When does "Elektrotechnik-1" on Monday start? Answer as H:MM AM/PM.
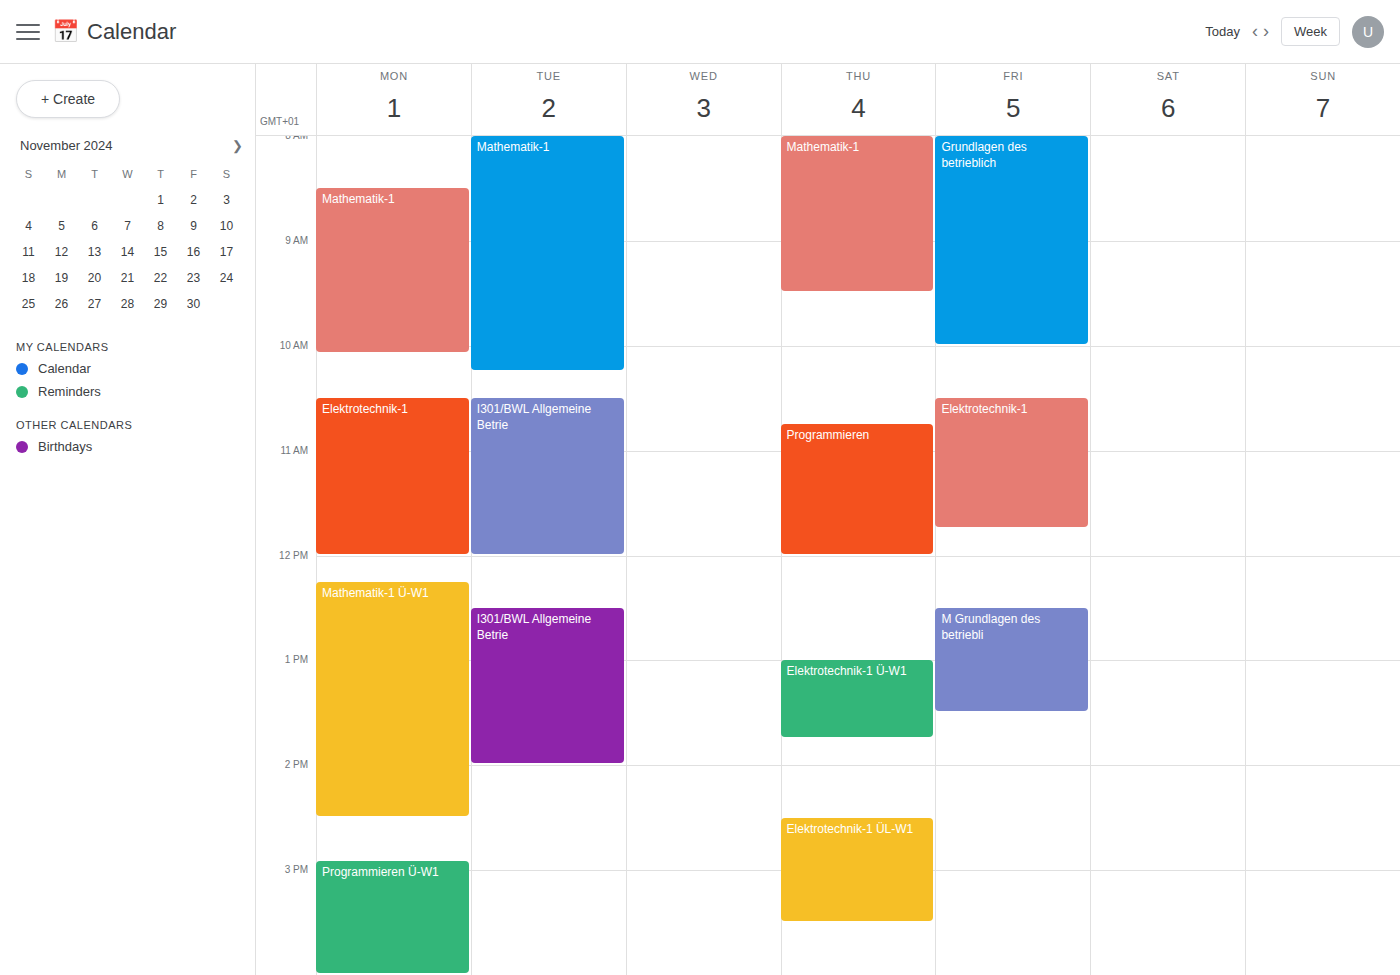
10:30 AM